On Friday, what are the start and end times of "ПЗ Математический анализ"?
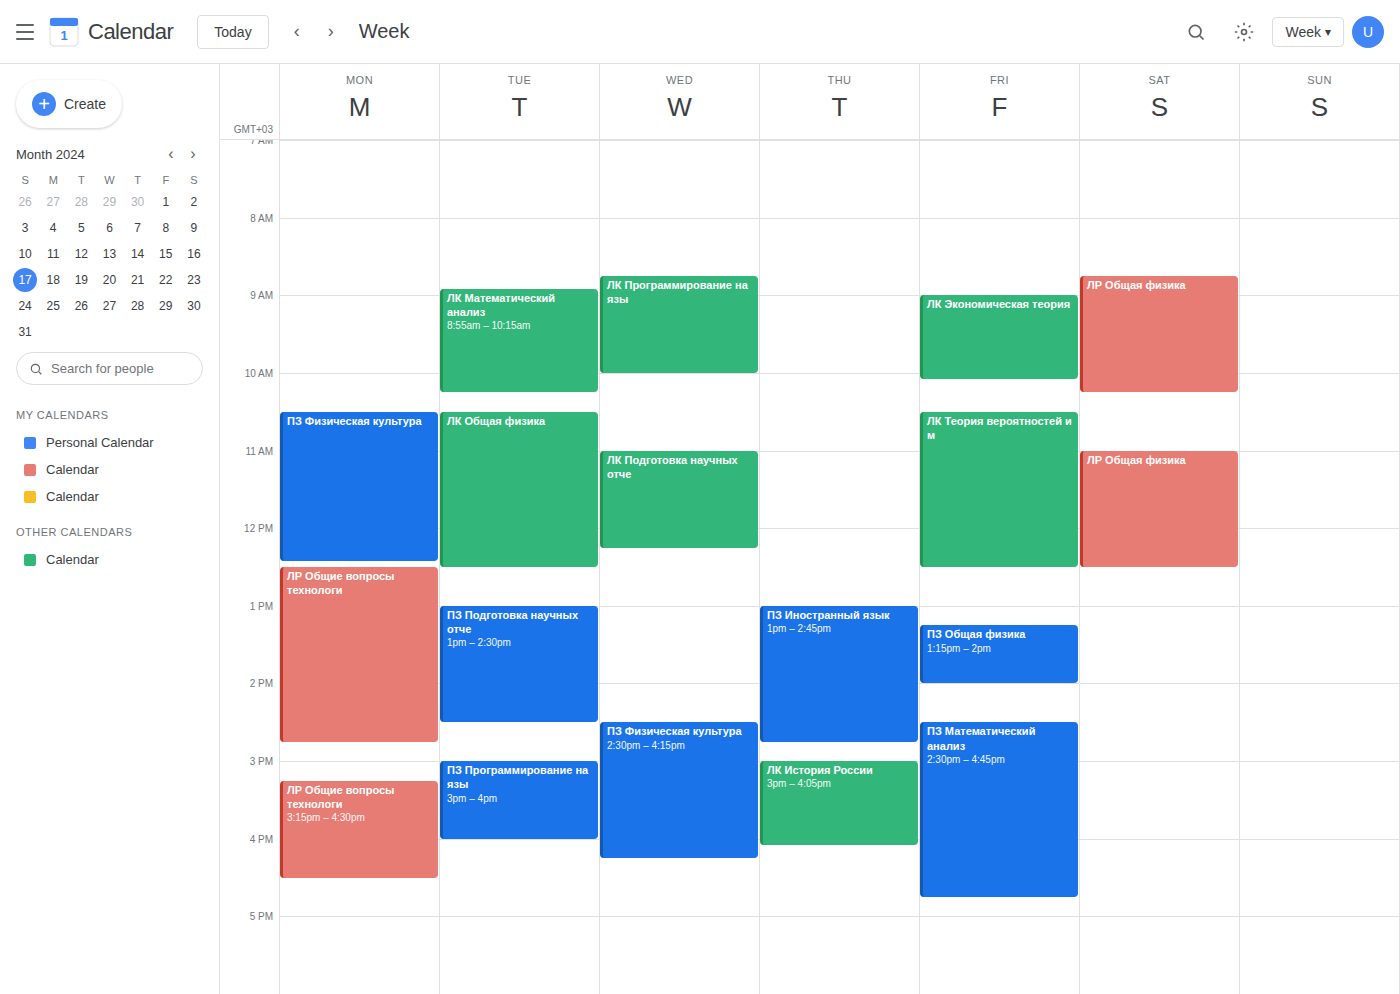
2:30 PM to 4:45 PM